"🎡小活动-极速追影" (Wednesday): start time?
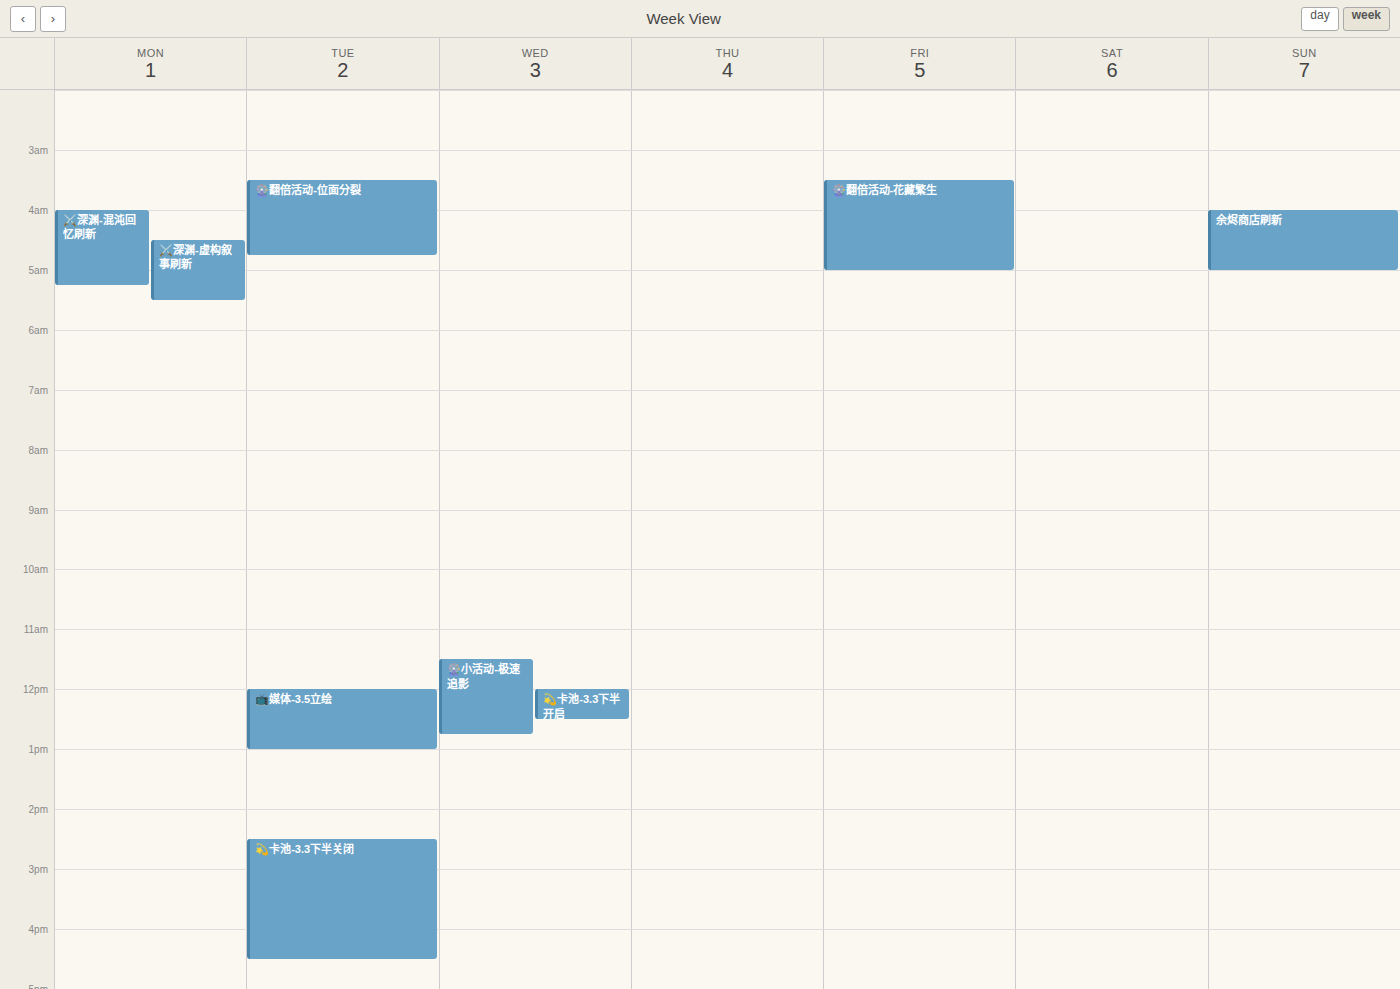
11:30 AM